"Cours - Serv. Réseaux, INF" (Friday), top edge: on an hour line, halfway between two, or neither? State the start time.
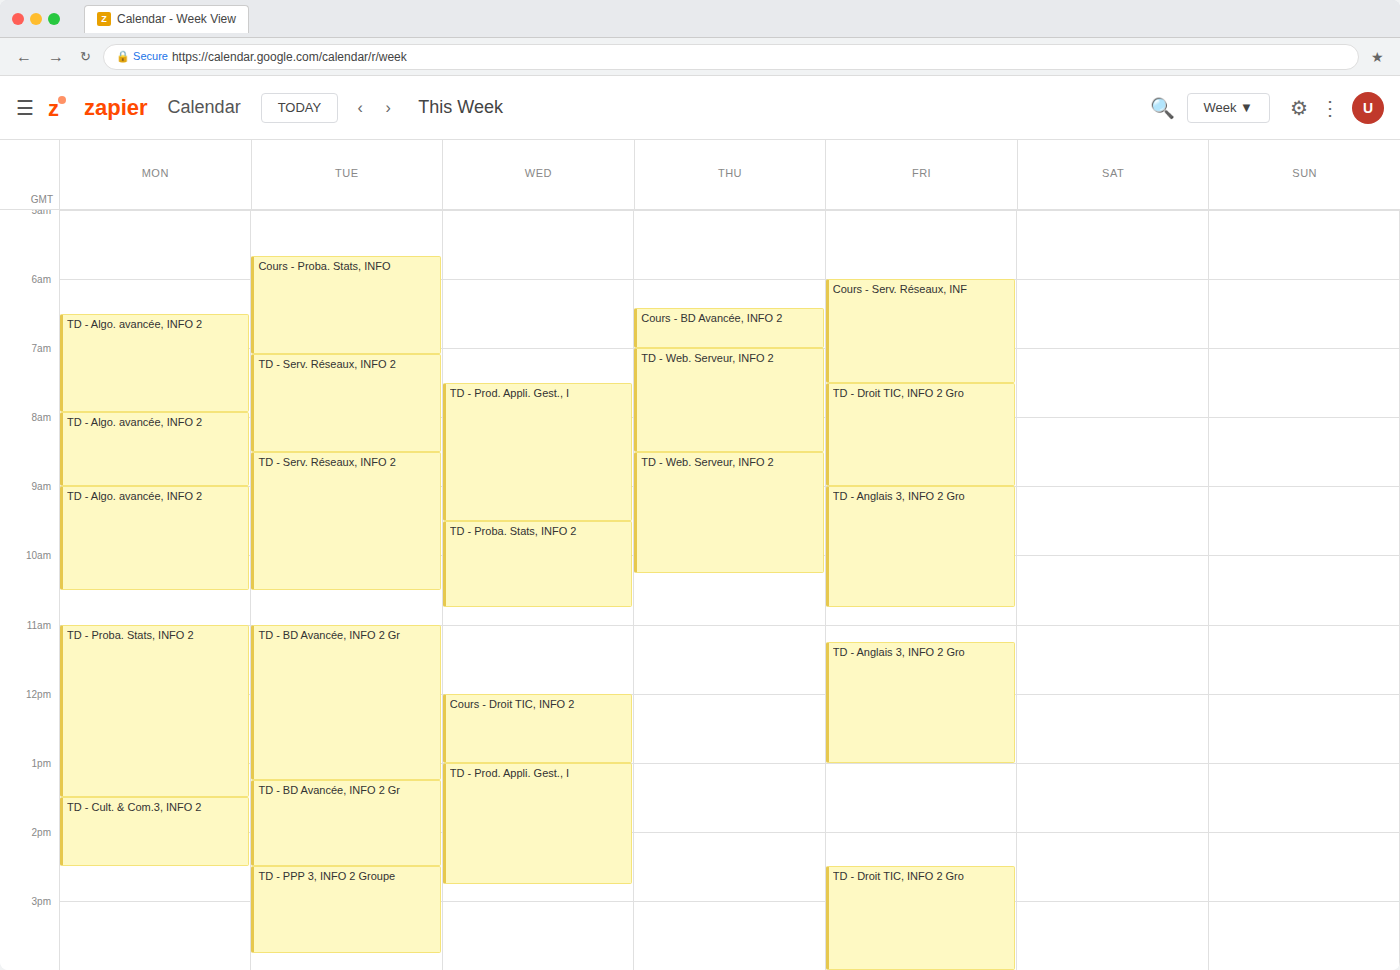
06:00 -- exactly on the 06:00 line.